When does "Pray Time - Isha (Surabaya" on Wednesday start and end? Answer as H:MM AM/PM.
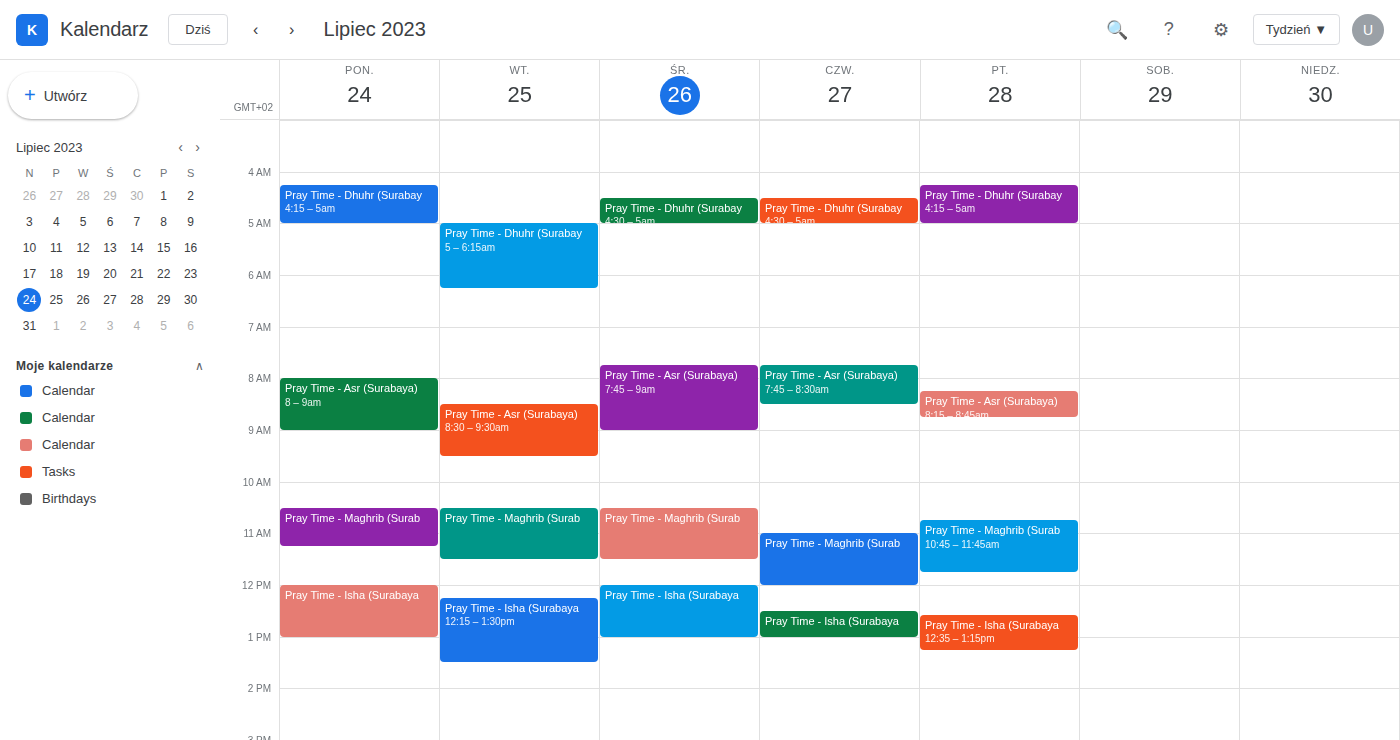
12:00 PM to 1:00 PM